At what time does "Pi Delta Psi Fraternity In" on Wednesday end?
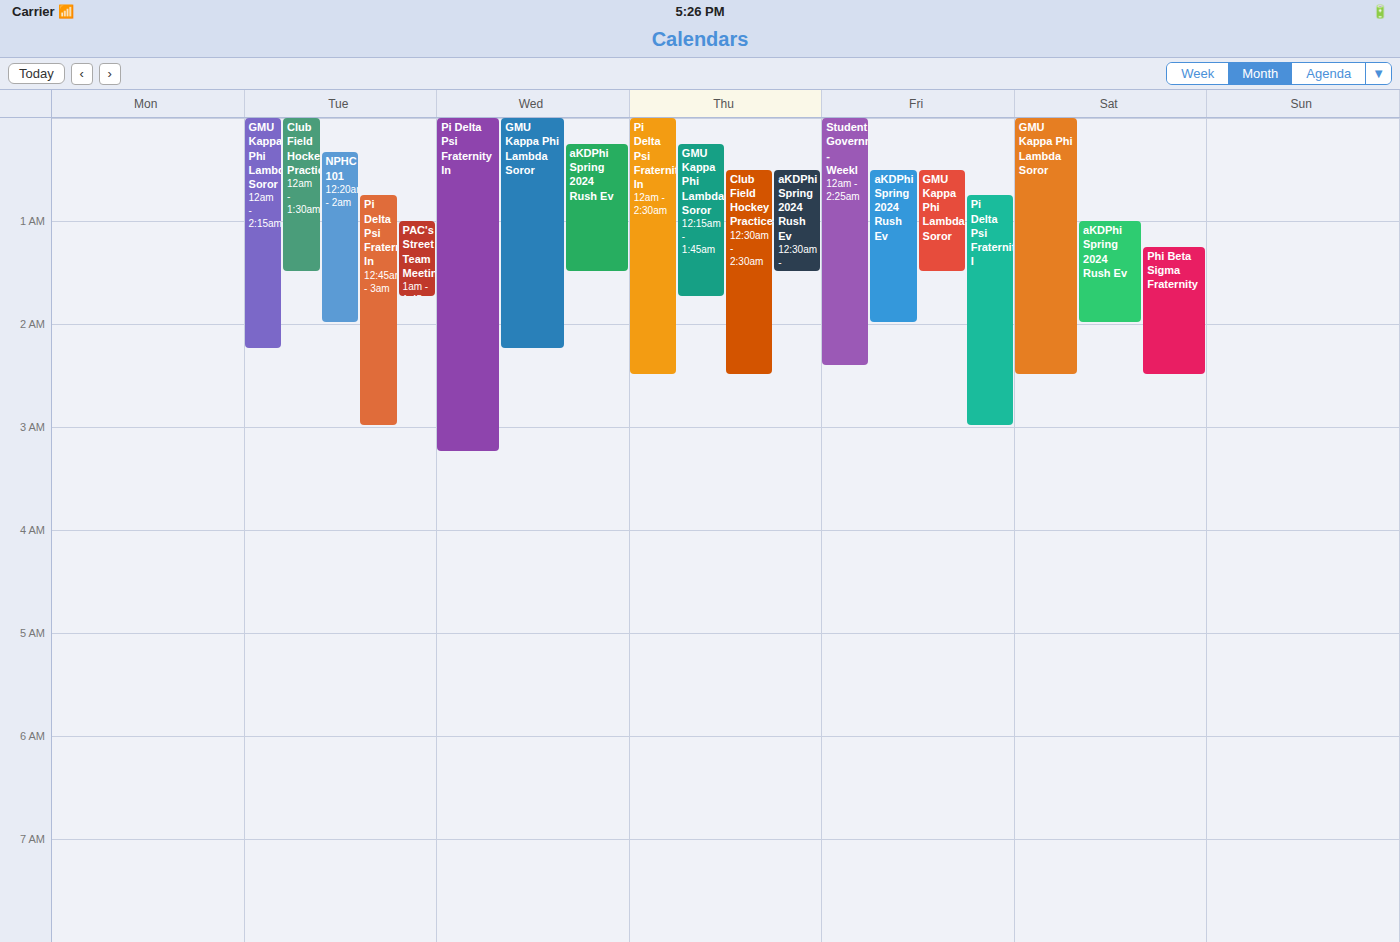
03:15